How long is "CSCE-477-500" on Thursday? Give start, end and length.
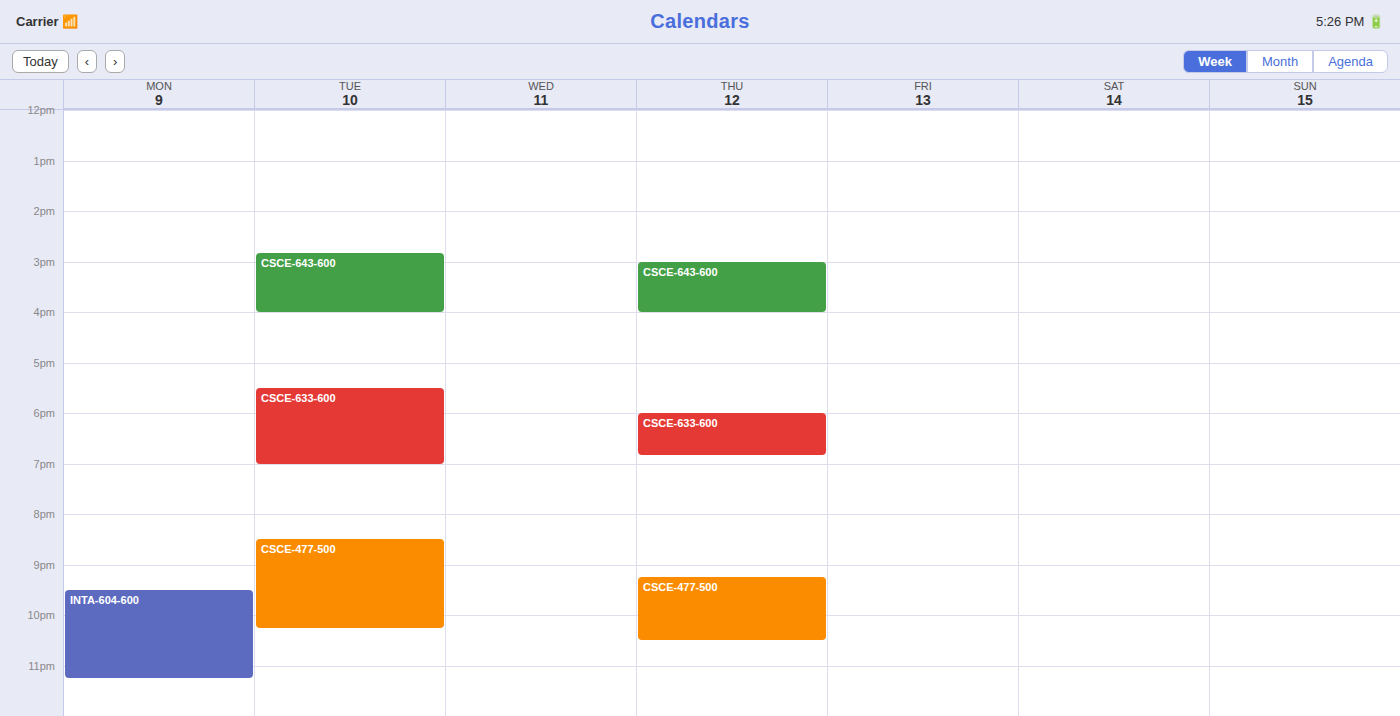
9:15 PM to 10:30 PM, 1 hour 15 minutes